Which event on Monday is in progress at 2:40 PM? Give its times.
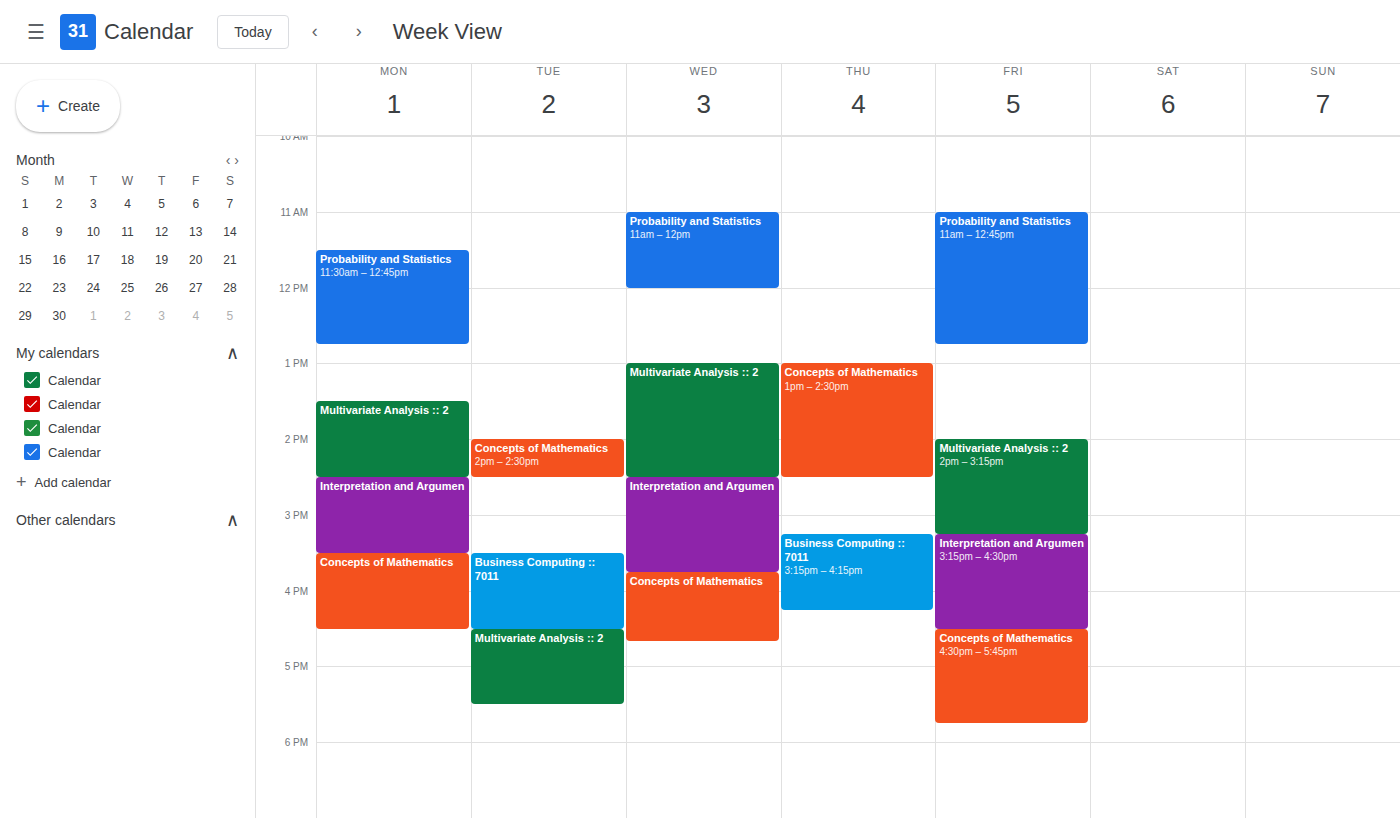
"Interpretation and Argumen", 2:30 PM to 3:30 PM